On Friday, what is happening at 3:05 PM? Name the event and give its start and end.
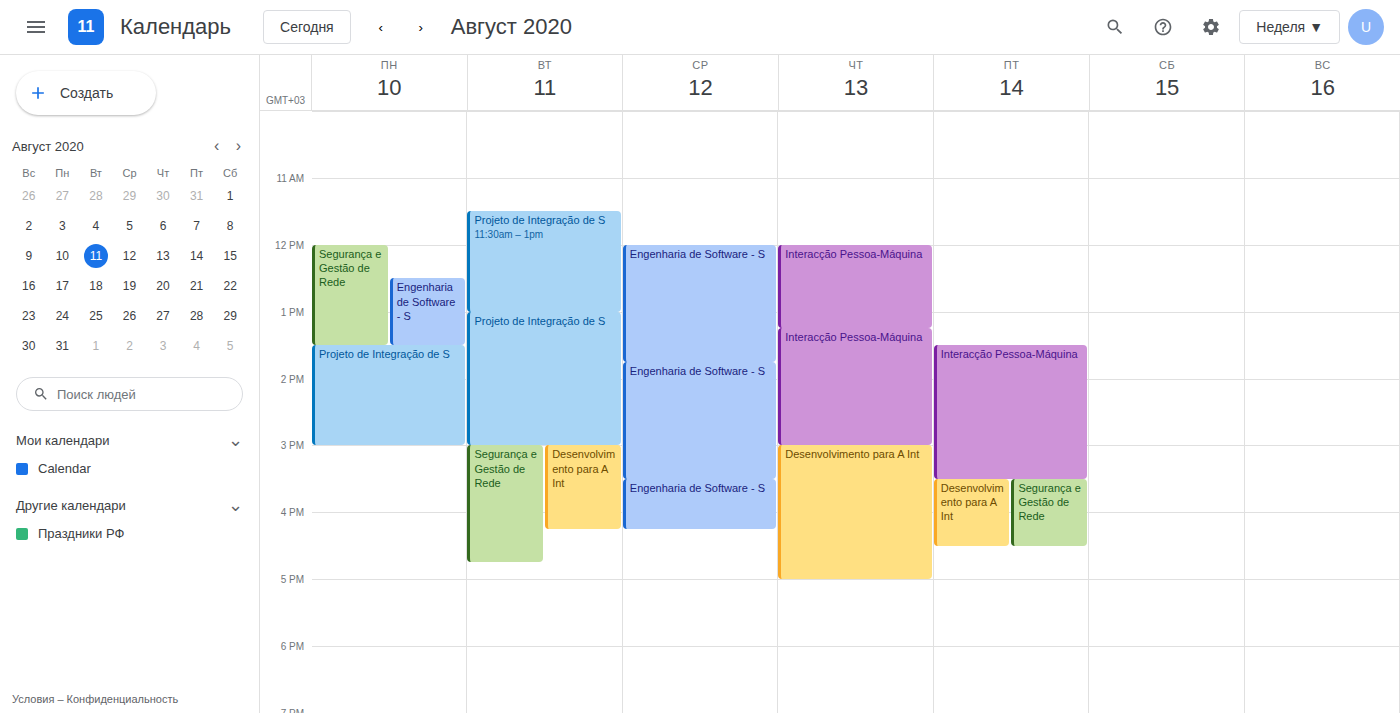
"Interacção Pessoa-Máquina", 1:30 PM to 3:30 PM